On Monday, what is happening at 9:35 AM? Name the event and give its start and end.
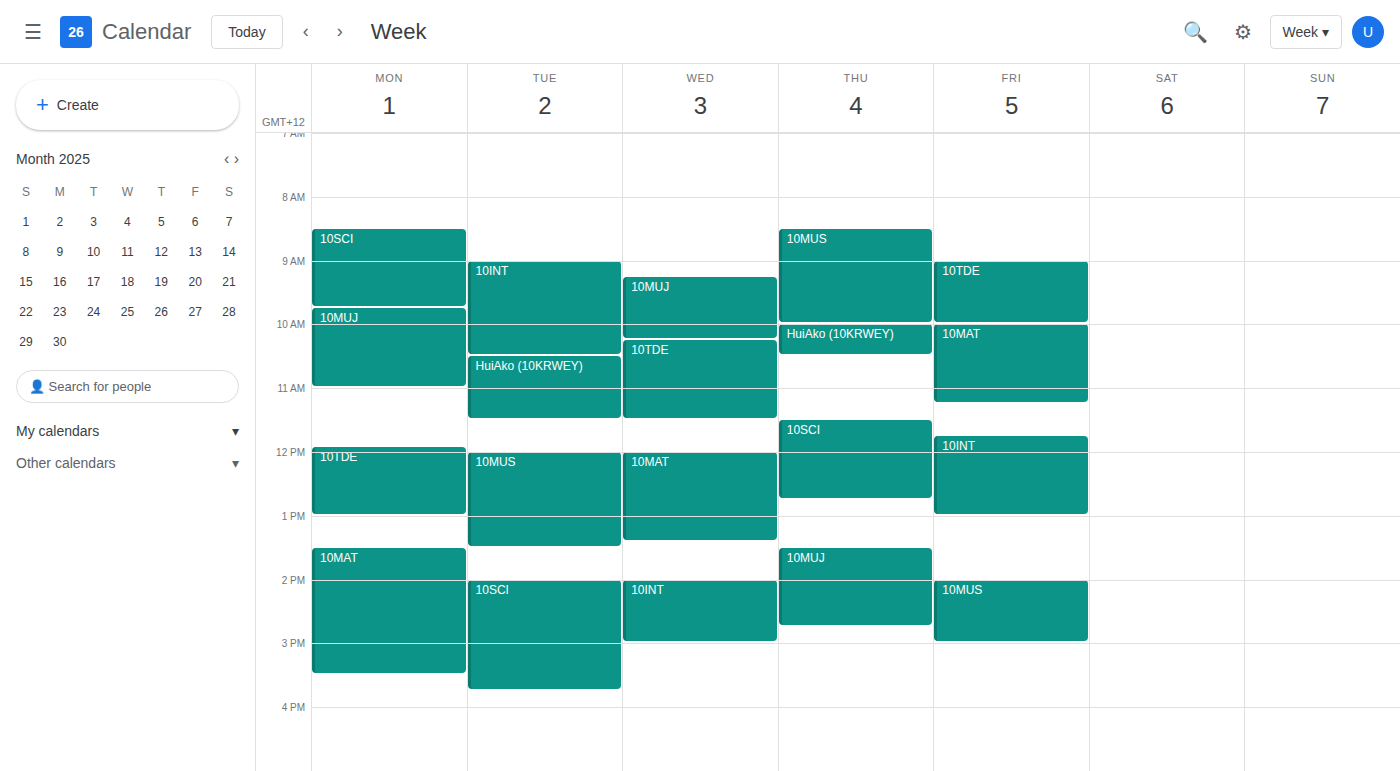
"10SCI", 8:30 AM to 9:45 AM